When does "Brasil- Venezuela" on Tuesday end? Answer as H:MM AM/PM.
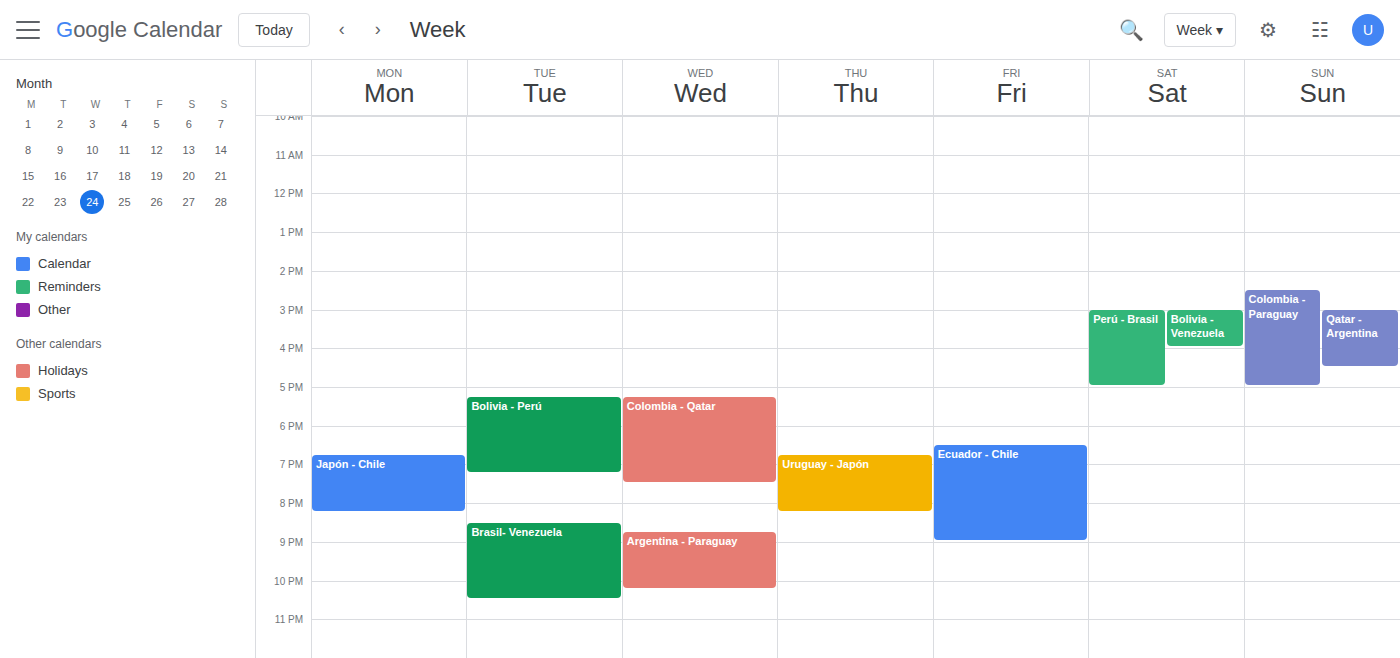
10:30 PM